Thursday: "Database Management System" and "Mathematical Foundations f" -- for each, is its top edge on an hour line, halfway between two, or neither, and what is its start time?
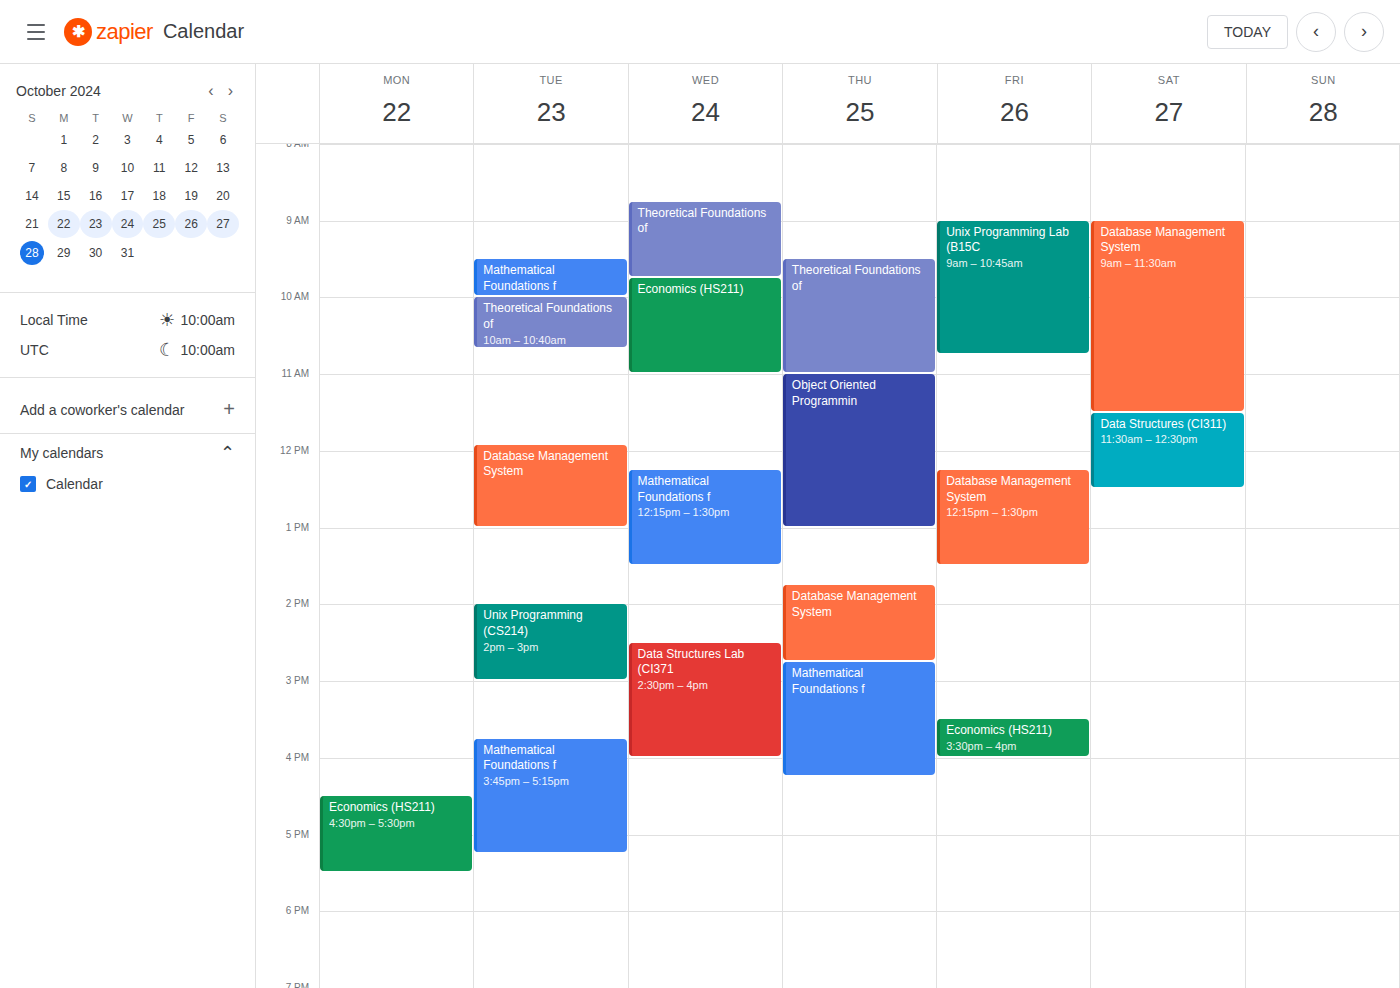
"Database Management System": 1:45 PM, neither: three quarters of the way from the 1 PM line to the 2 PM line. "Mathematical Foundations f": 2:45 PM, neither: three quarters of the way from the 2 PM line to the 3 PM line.